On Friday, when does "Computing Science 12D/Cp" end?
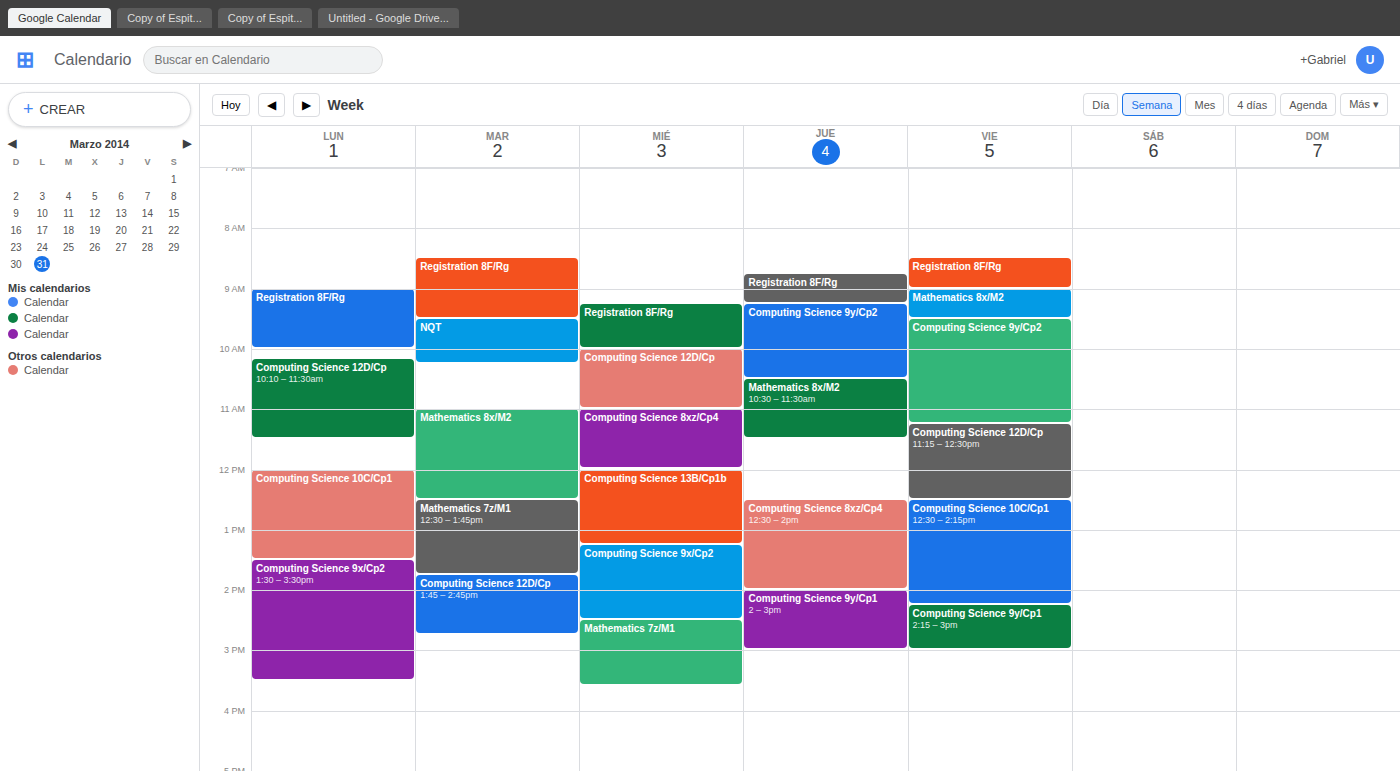
12:30 PM